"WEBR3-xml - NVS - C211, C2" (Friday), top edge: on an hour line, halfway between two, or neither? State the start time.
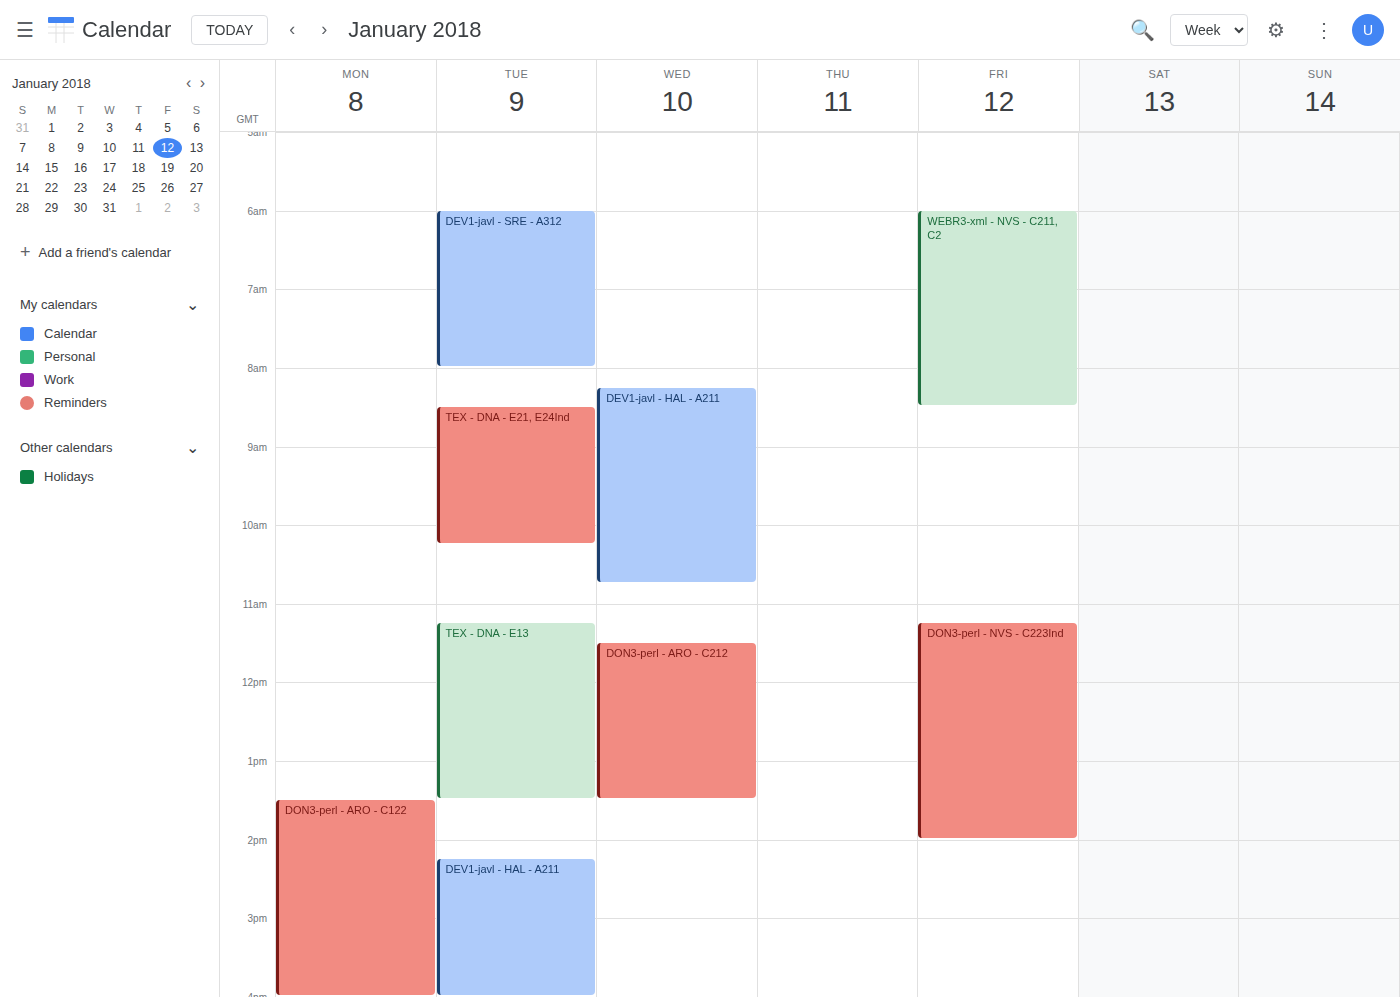
6:00 AM -- exactly on the 6 AM line.